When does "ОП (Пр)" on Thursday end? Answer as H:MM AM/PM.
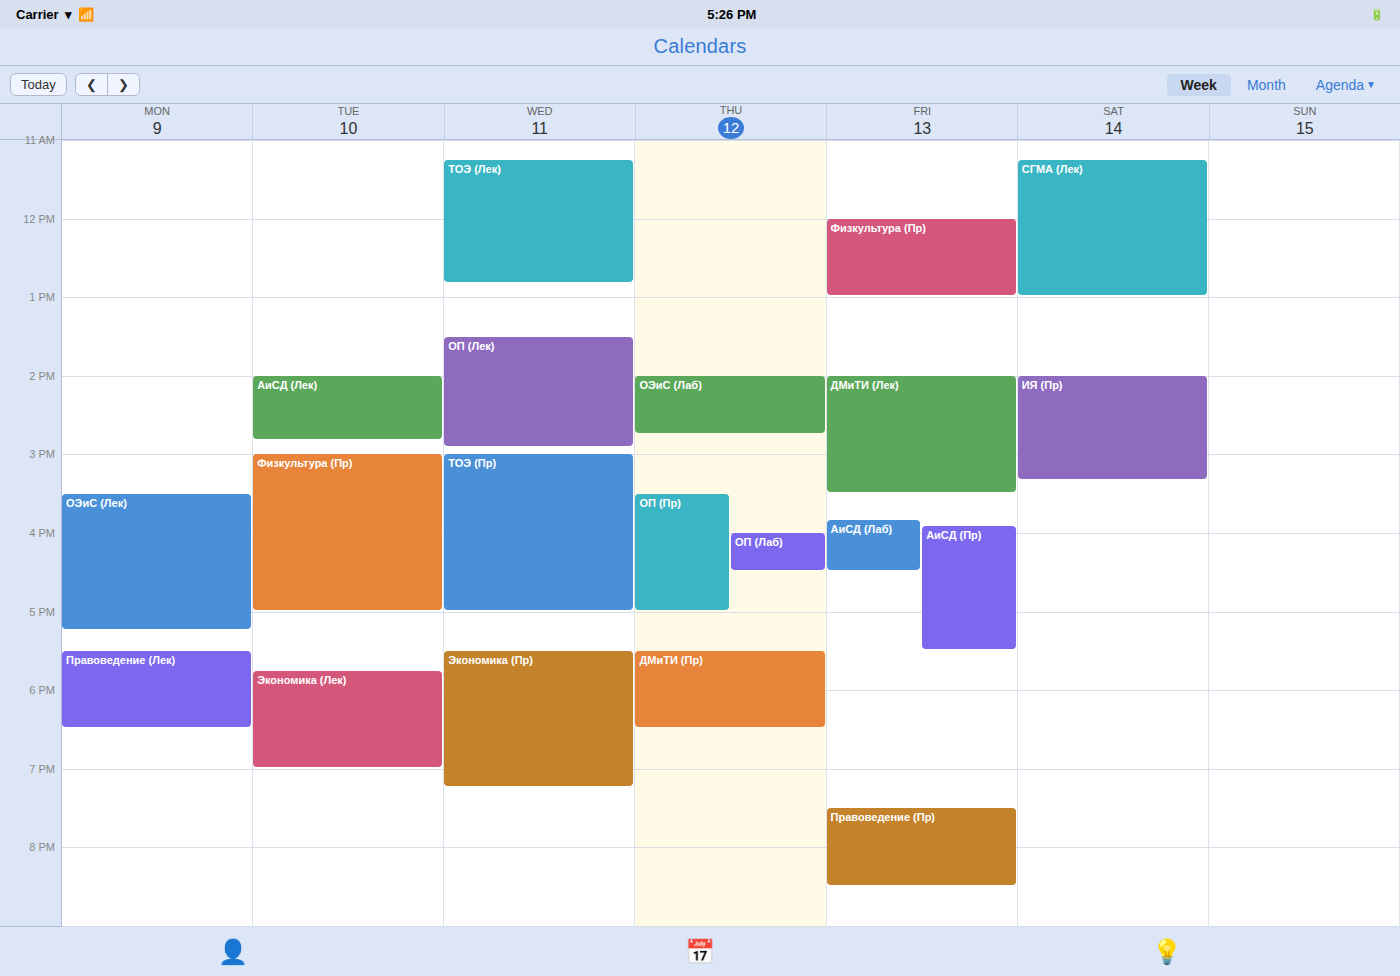
5:00 PM